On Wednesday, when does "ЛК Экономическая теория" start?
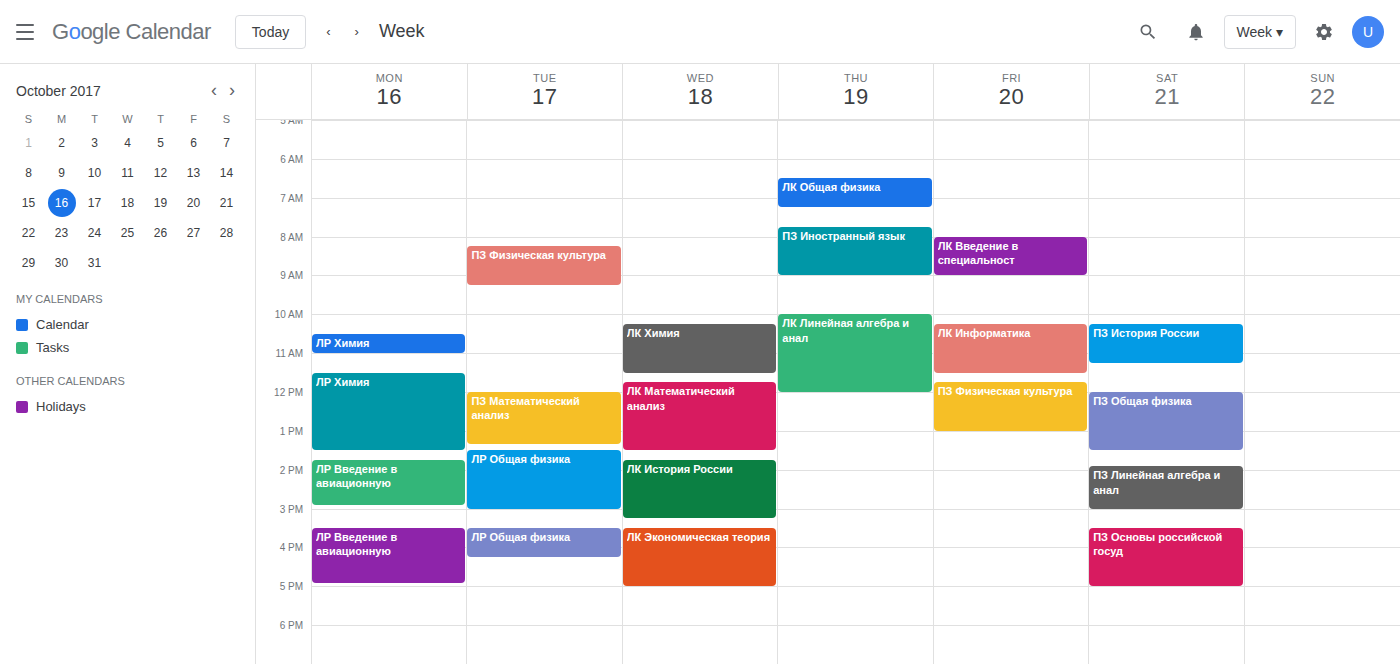
3:30 PM